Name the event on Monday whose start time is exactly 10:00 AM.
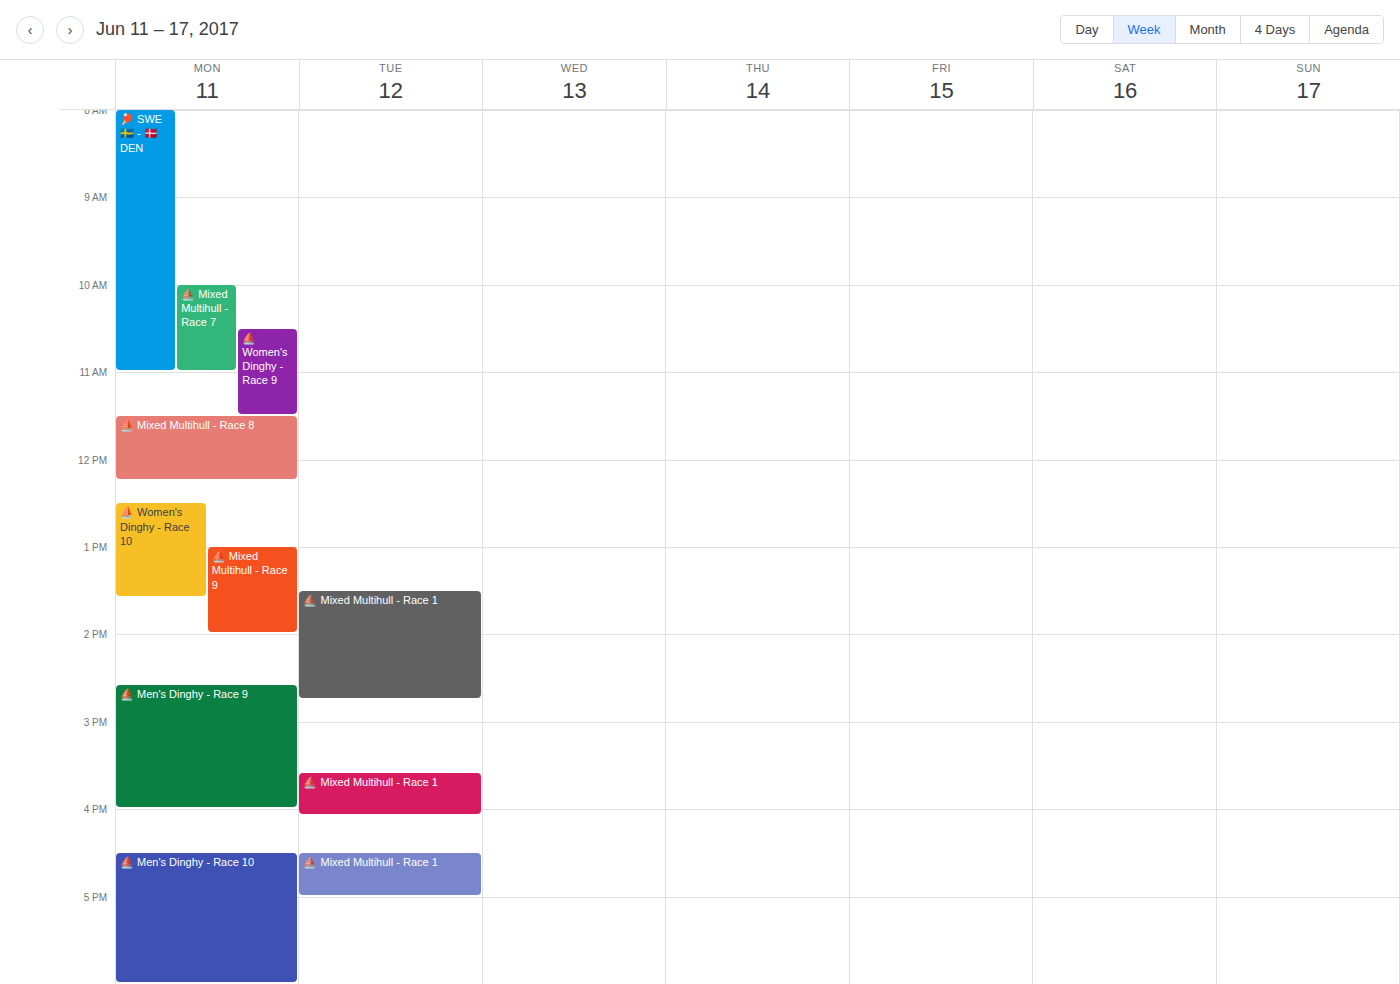
"⛵ Mixed Multihull - Race 7"